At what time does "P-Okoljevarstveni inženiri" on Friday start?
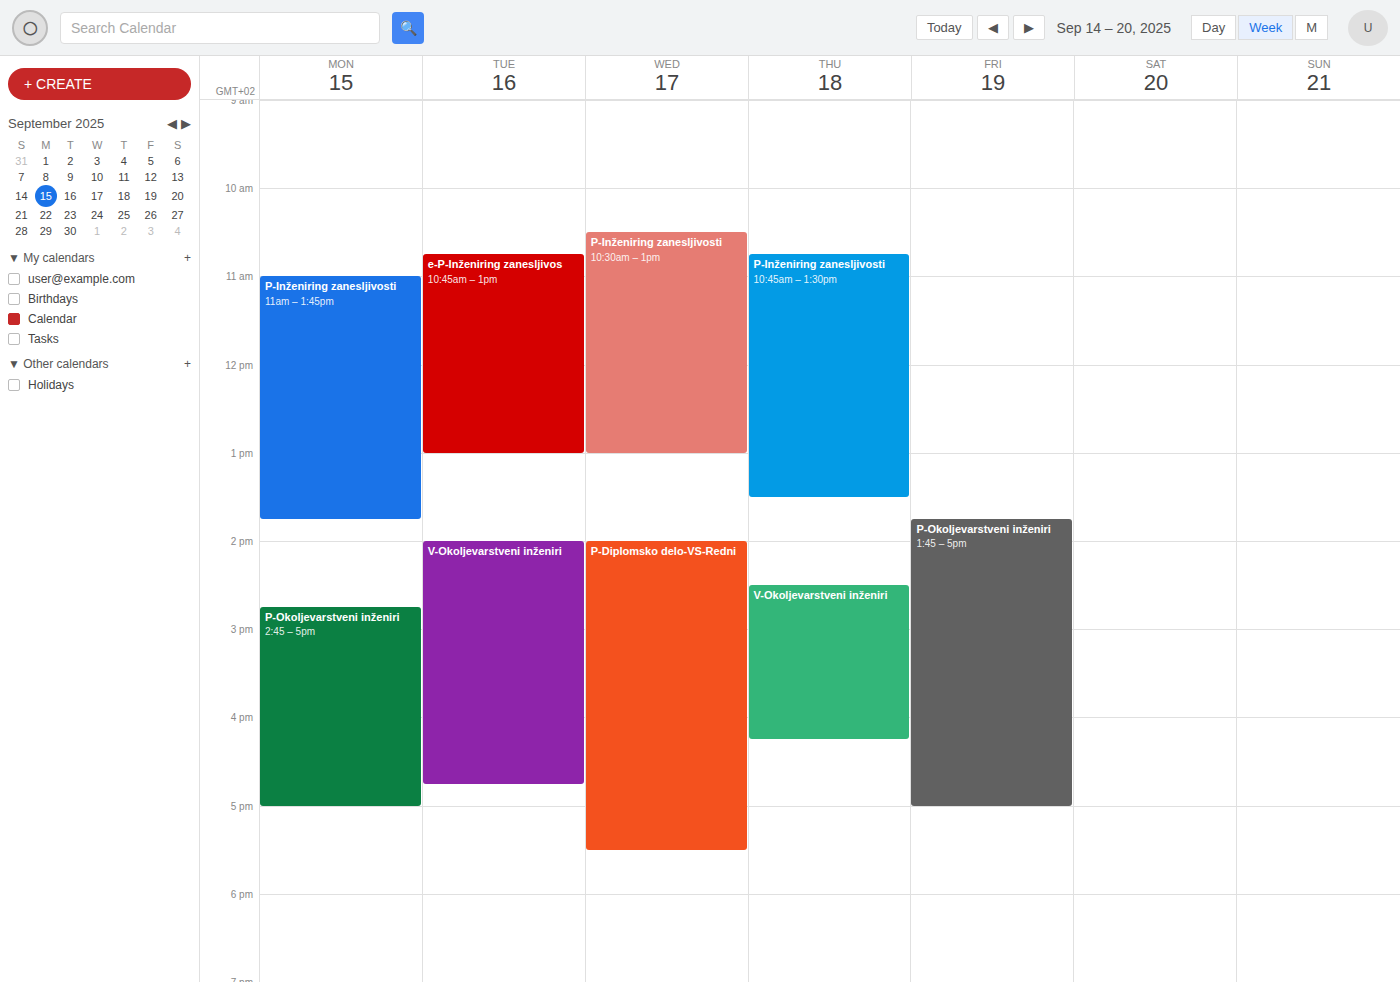
1:45 PM